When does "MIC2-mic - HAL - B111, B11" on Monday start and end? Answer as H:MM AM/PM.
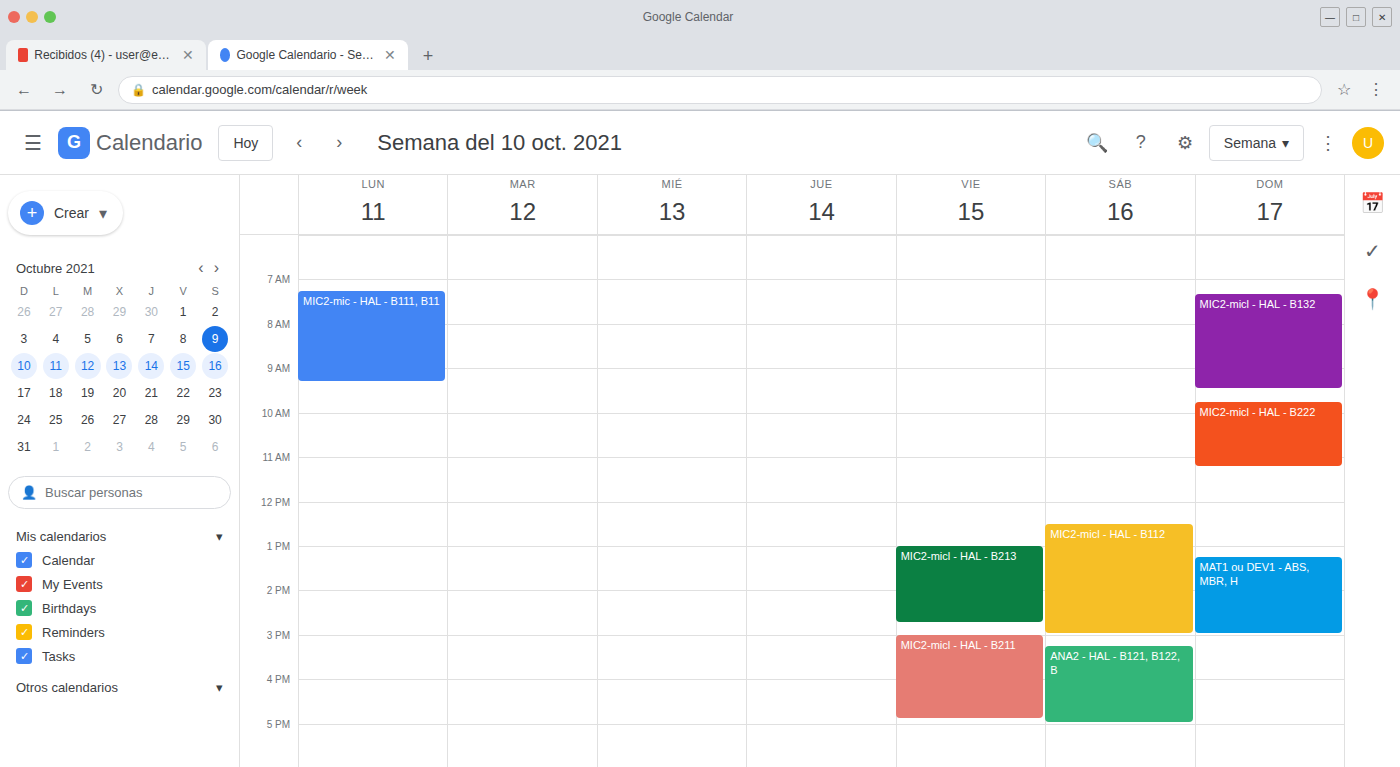
7:15 AM to 9:20 AM